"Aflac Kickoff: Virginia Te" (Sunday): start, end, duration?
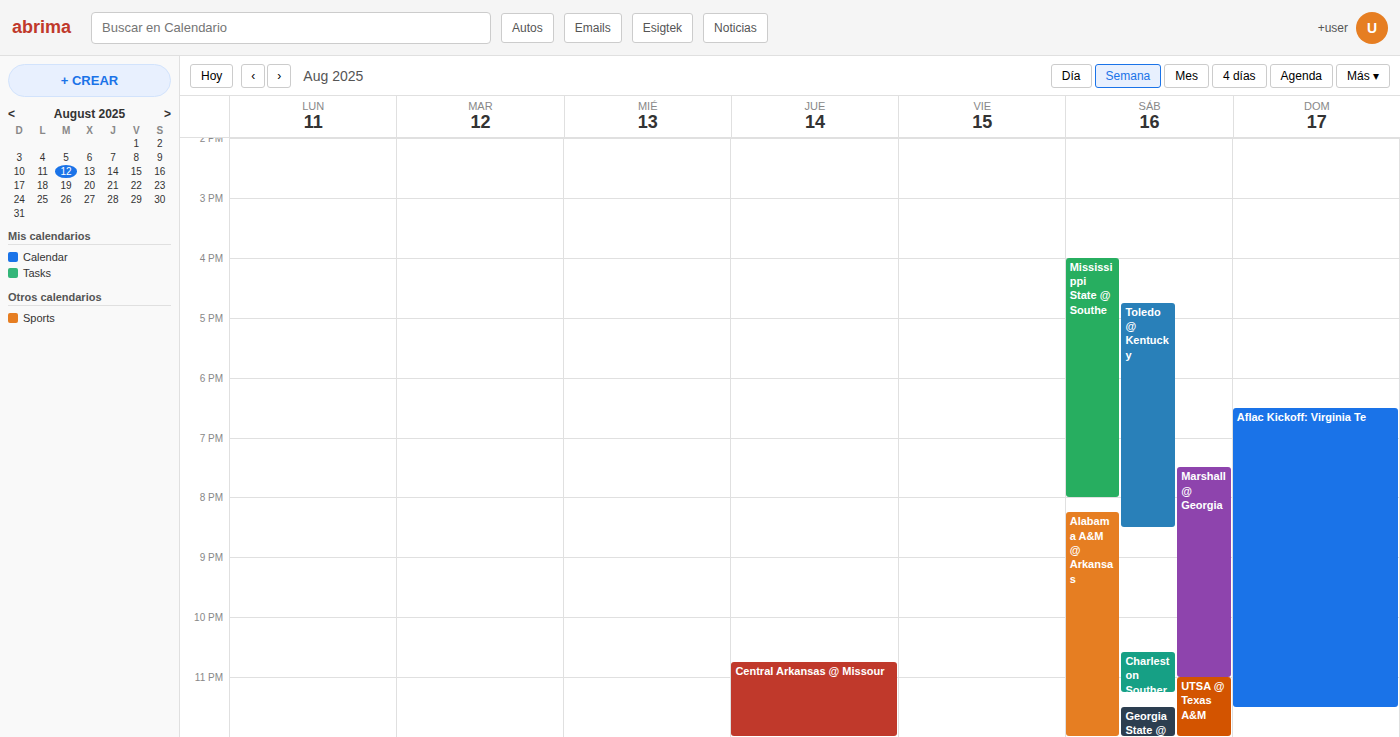
6:30 PM to 11:30 PM, 5 hours